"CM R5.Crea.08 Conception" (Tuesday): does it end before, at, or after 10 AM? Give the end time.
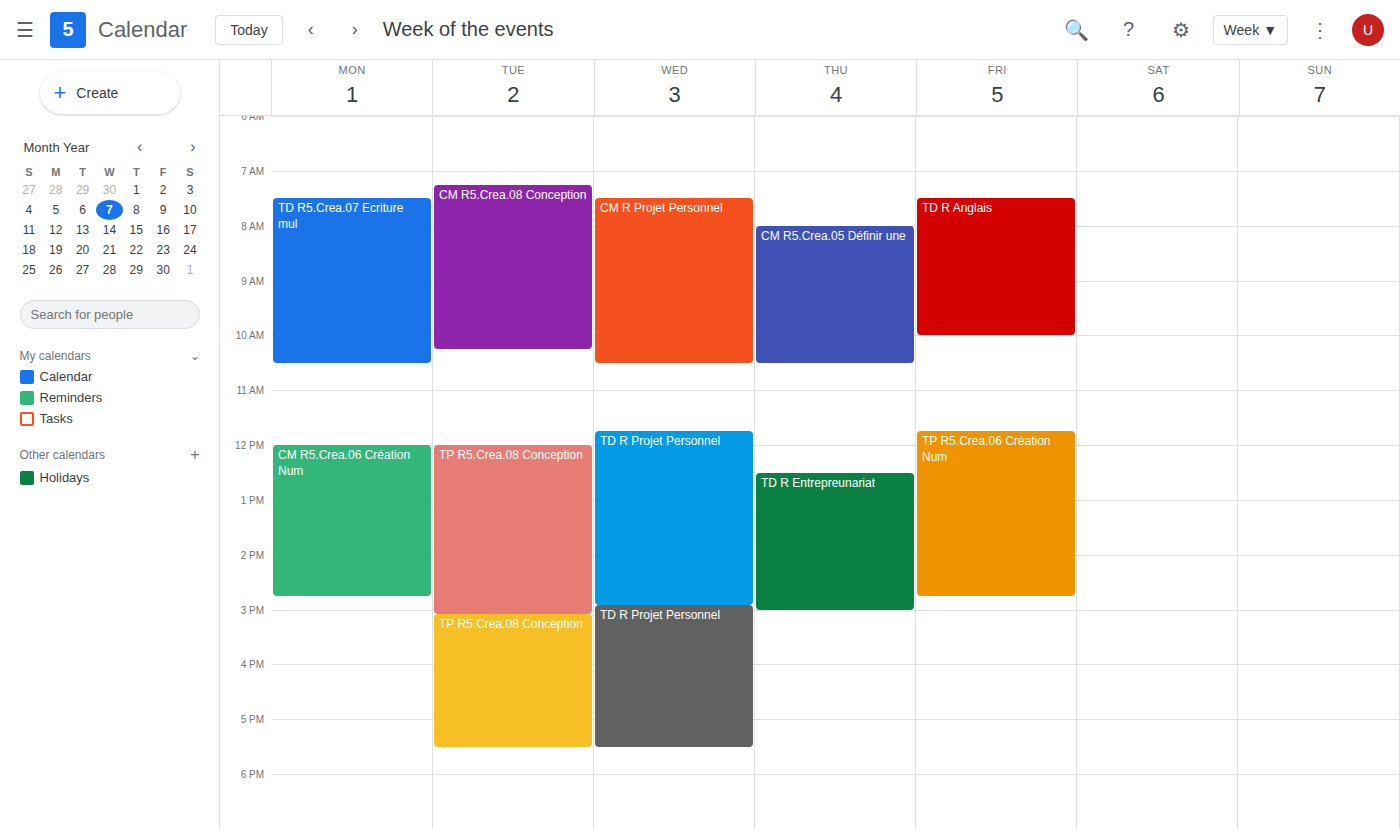
10:15 AM -- after 10 AM, 15 minutes below the 10 AM line.